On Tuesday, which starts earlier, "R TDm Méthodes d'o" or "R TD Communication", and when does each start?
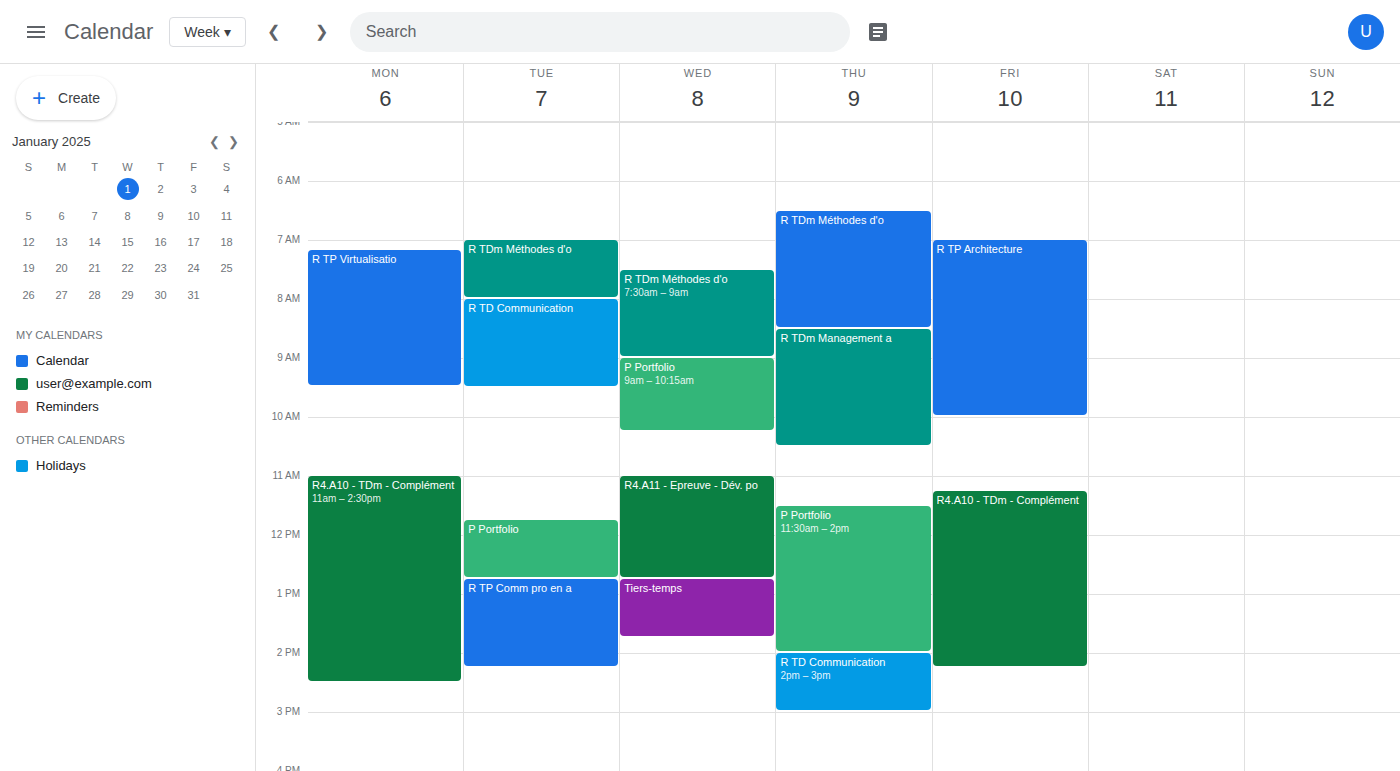
"R TDm Méthodes d'o" 7:00 AM; "R TD Communication" 8:00 AM.